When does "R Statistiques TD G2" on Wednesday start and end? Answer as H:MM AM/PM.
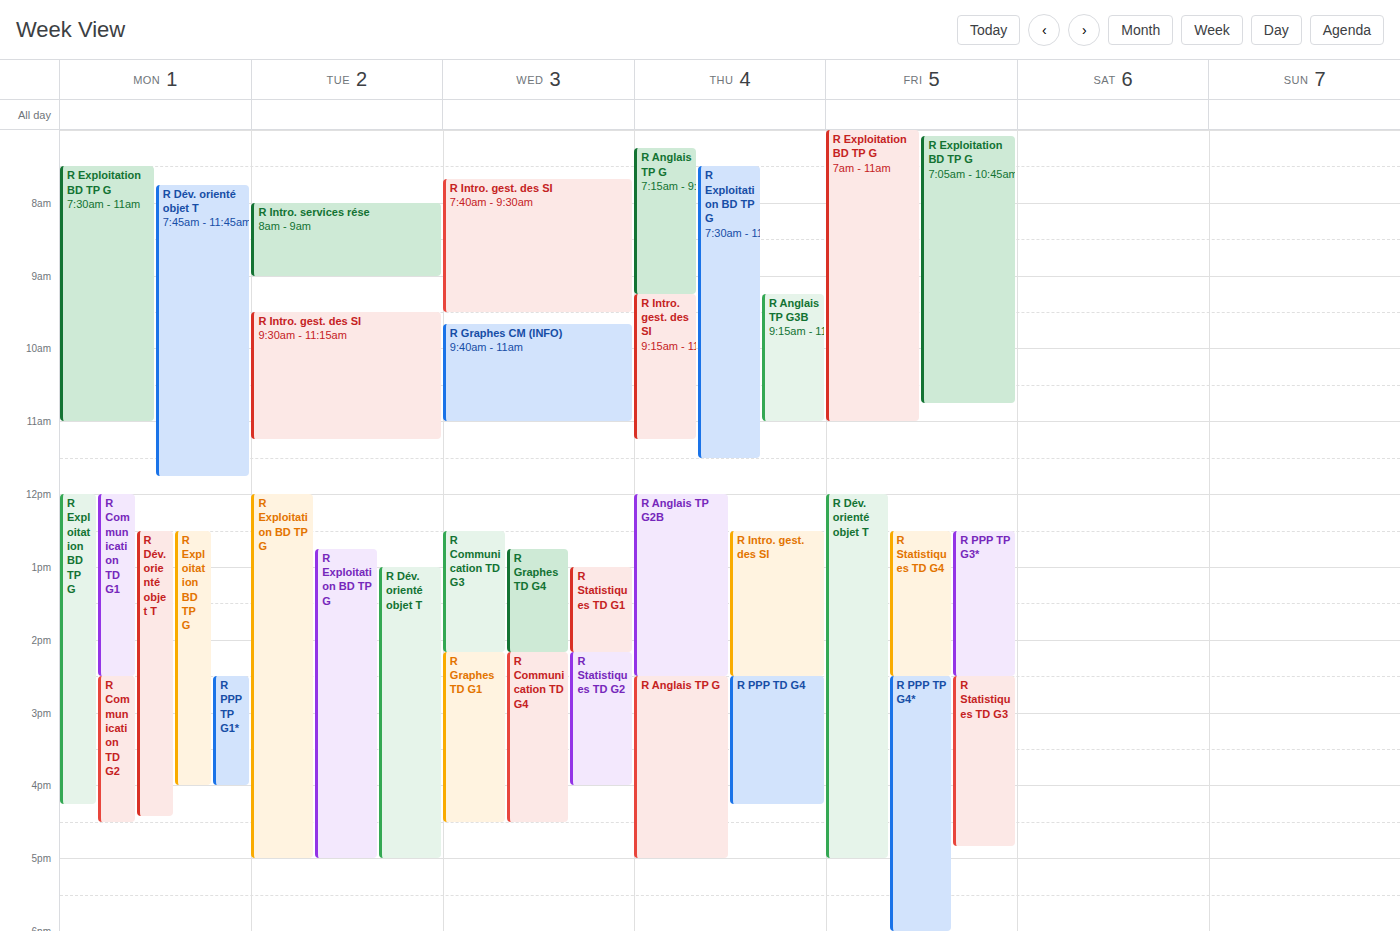
2:10 PM to 4:00 PM